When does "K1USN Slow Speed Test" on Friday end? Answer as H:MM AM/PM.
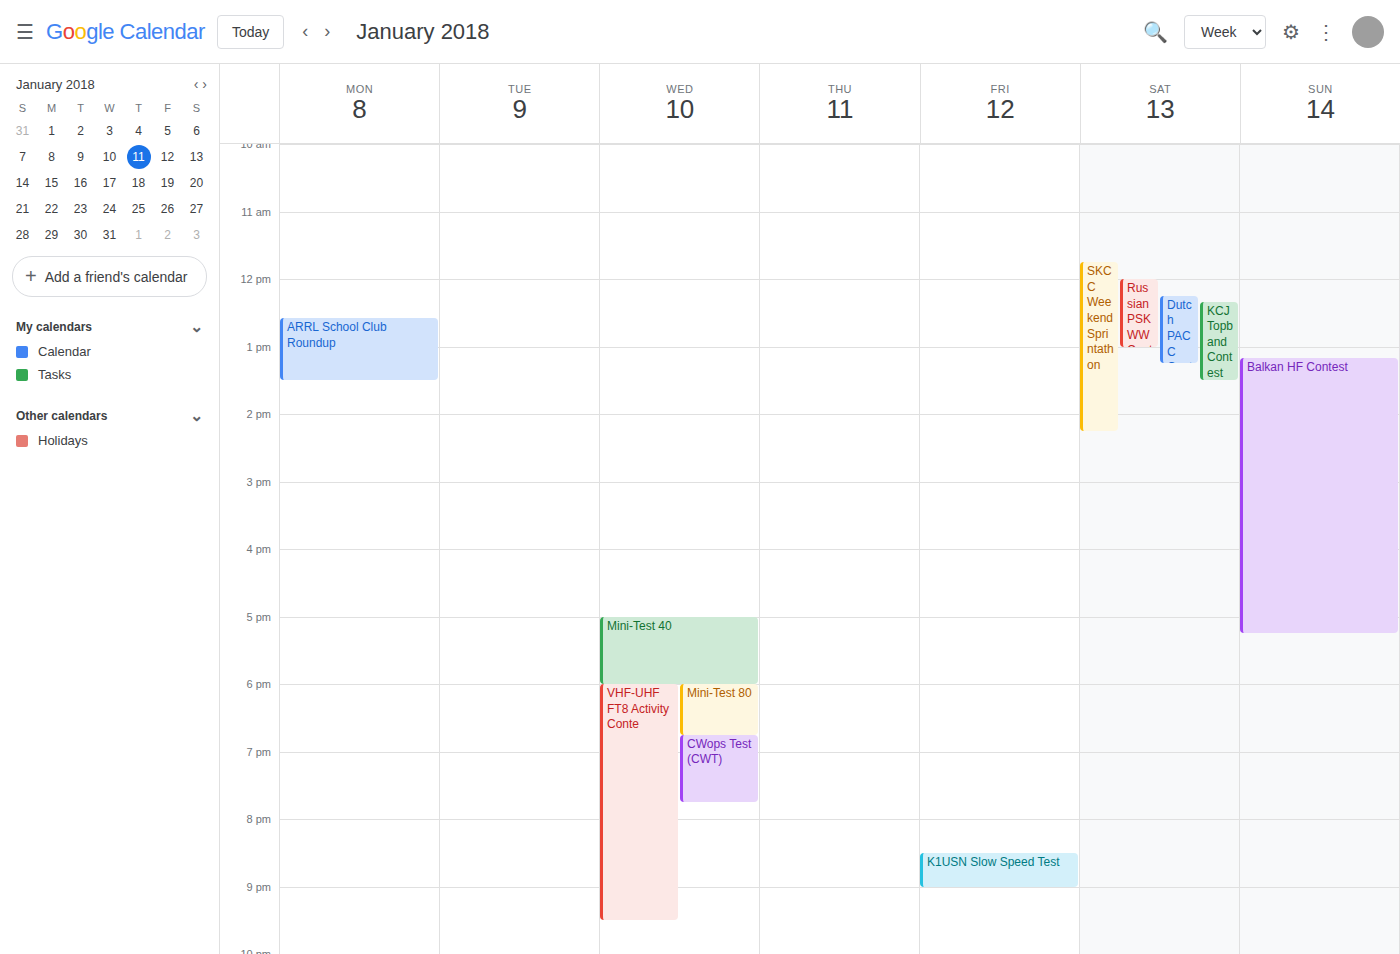
9:00 PM